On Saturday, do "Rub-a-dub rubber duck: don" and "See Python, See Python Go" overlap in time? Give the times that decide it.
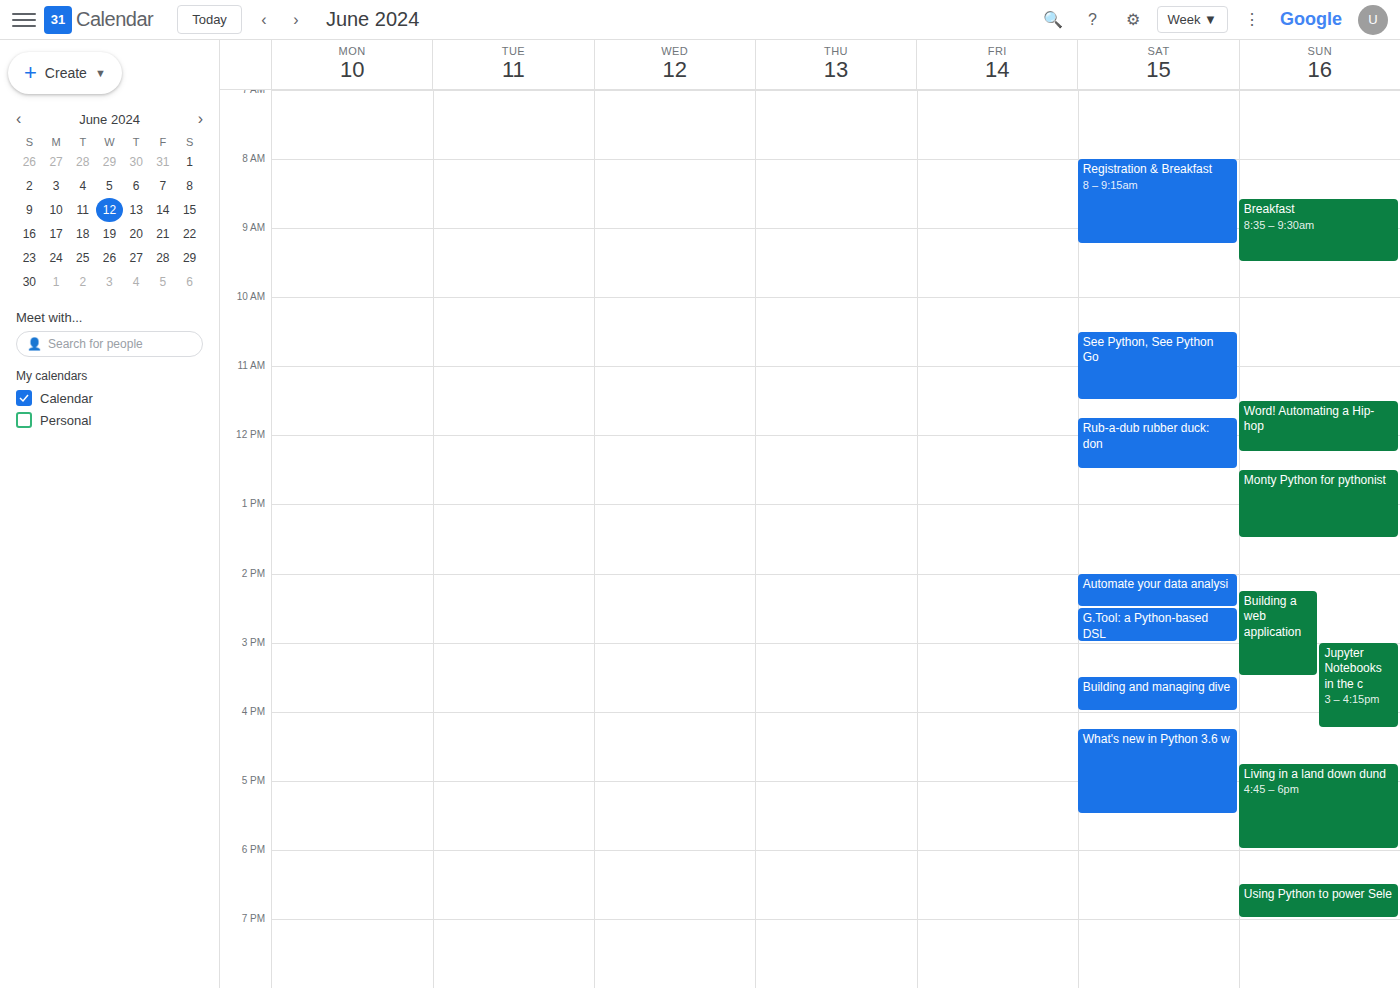
"See Python, See Python Go" ends at 11:30 AM and "Rub-a-dub rubber duck: don" starts at 11:45 AM -- no overlap.